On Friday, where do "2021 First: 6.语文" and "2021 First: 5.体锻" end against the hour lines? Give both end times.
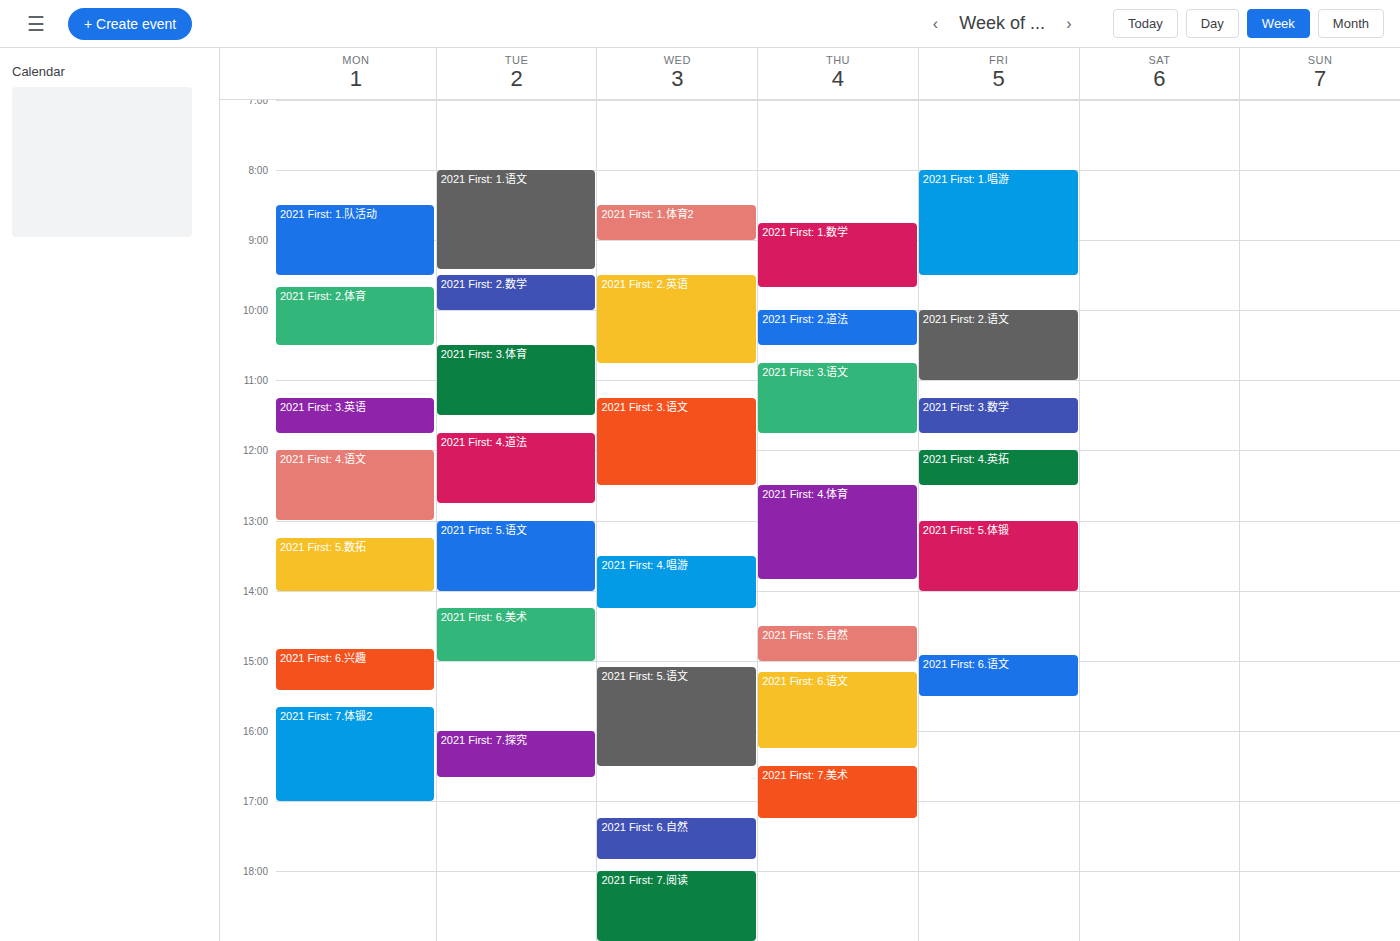
"2021 First: 6.语文": 3:30 PM, halfway between the 3 PM and 4 PM lines. "2021 First: 5.体锻": 2:00 PM, exactly on the 2 PM line.